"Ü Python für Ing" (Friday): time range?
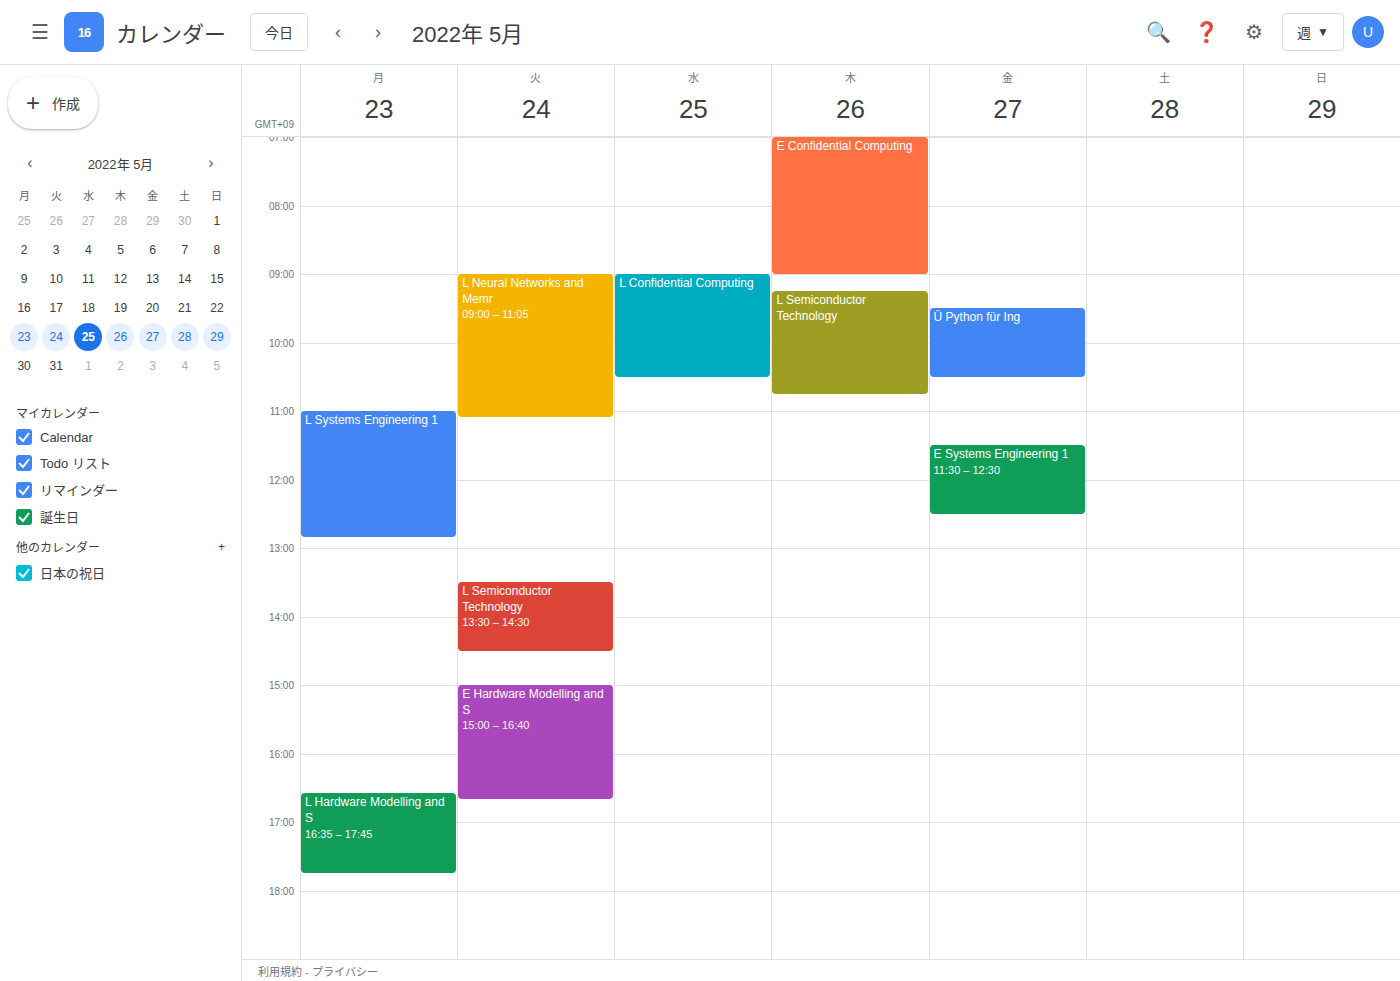
9:30 AM to 10:30 AM